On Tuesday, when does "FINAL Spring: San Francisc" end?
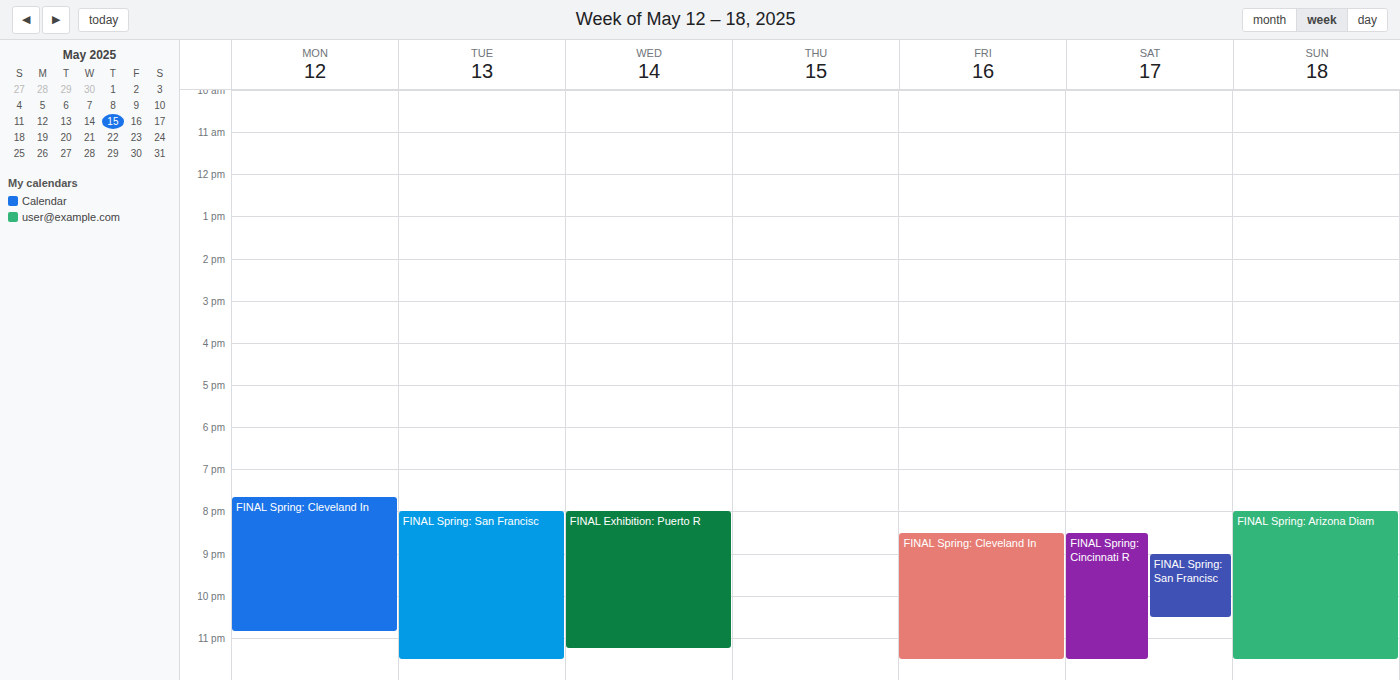
23:30